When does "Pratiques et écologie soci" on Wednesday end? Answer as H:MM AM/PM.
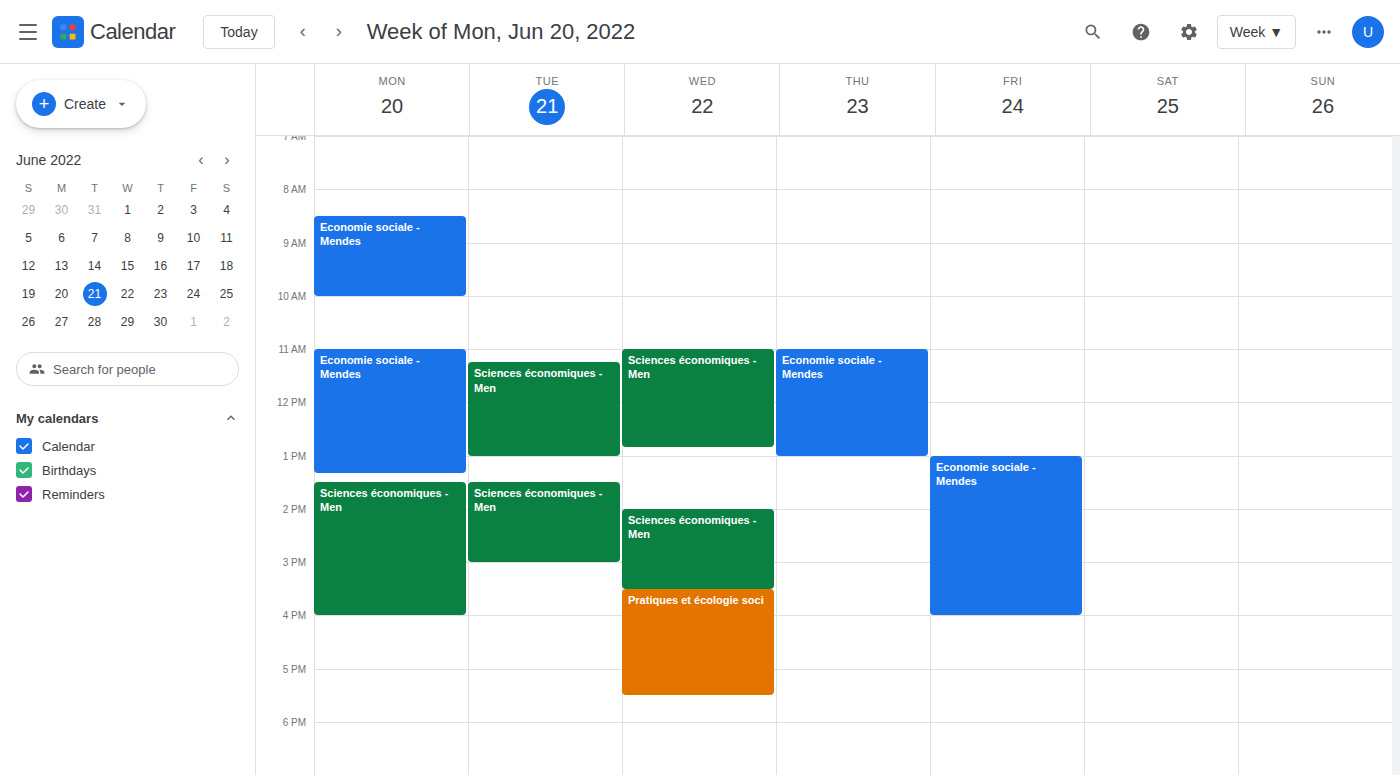
5:30 PM